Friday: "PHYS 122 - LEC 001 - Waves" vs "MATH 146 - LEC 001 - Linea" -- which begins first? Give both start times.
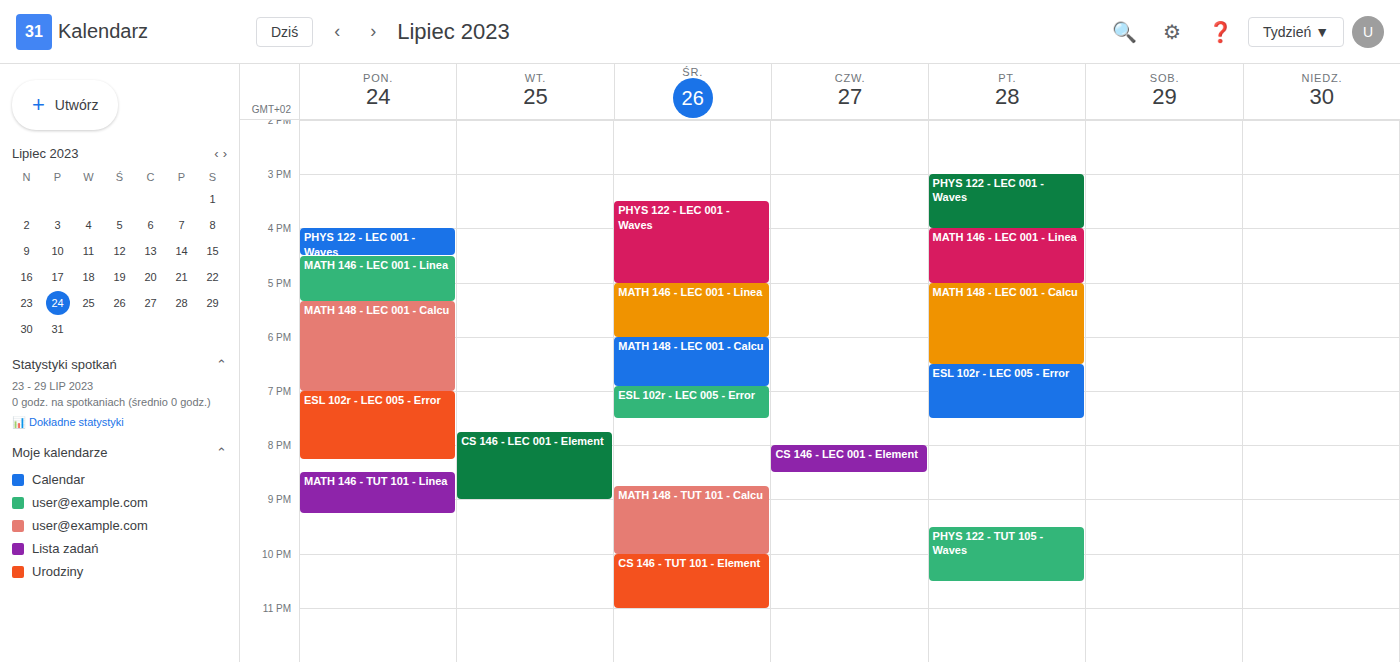
"PHYS 122 - LEC 001 - Waves" 3:00 PM; "MATH 146 - LEC 001 - Linea" 4:00 PM.